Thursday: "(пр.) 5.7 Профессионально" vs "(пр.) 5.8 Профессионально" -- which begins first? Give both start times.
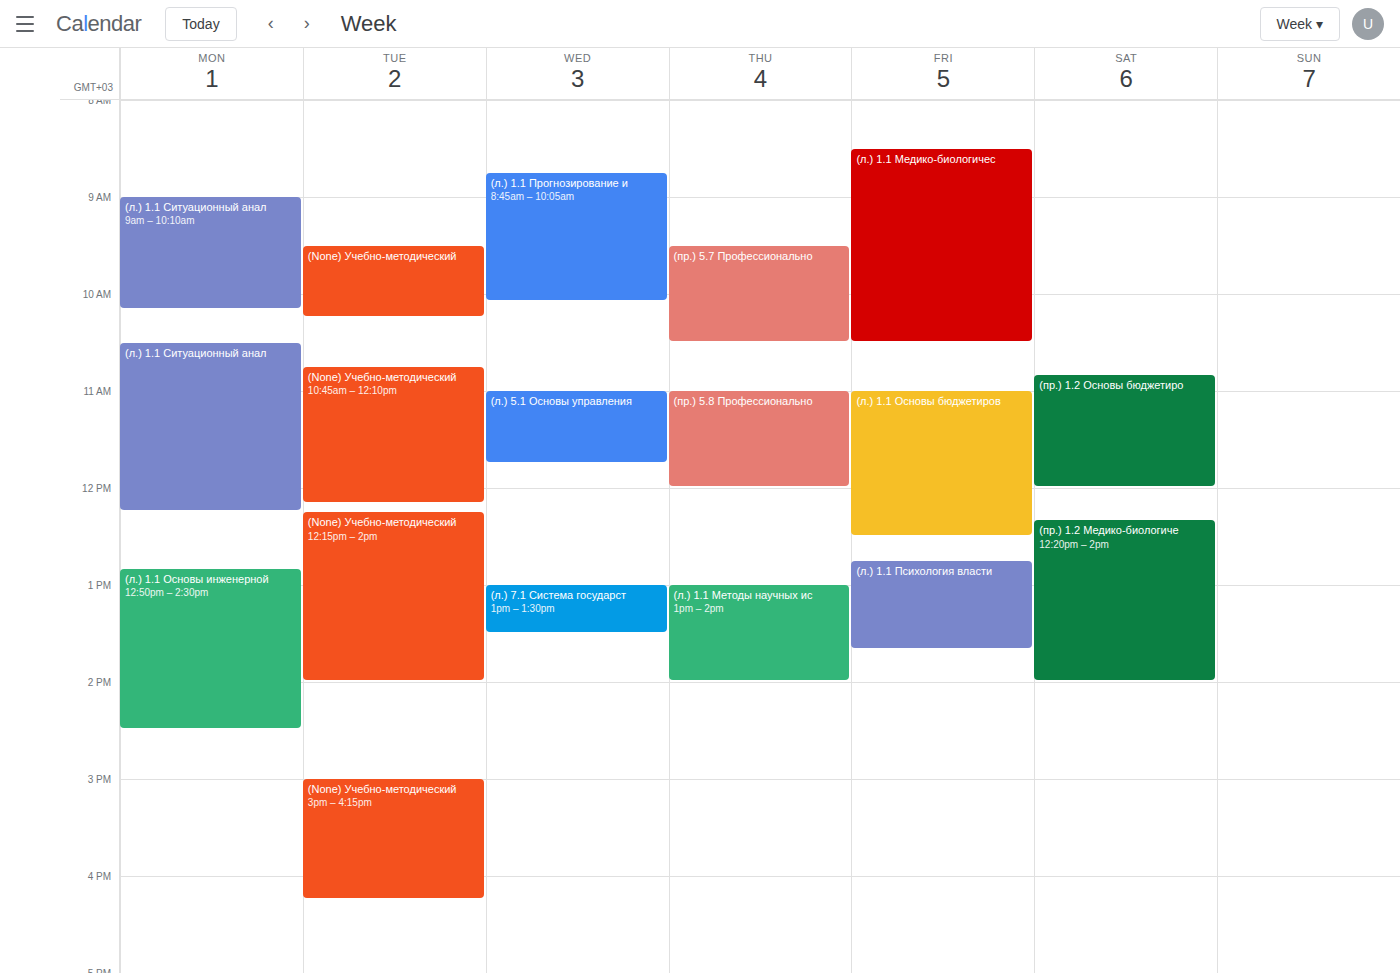
"(пр.) 5.7 Профессионально" 9:30 AM; "(пр.) 5.8 Профессионально" 11:00 AM.